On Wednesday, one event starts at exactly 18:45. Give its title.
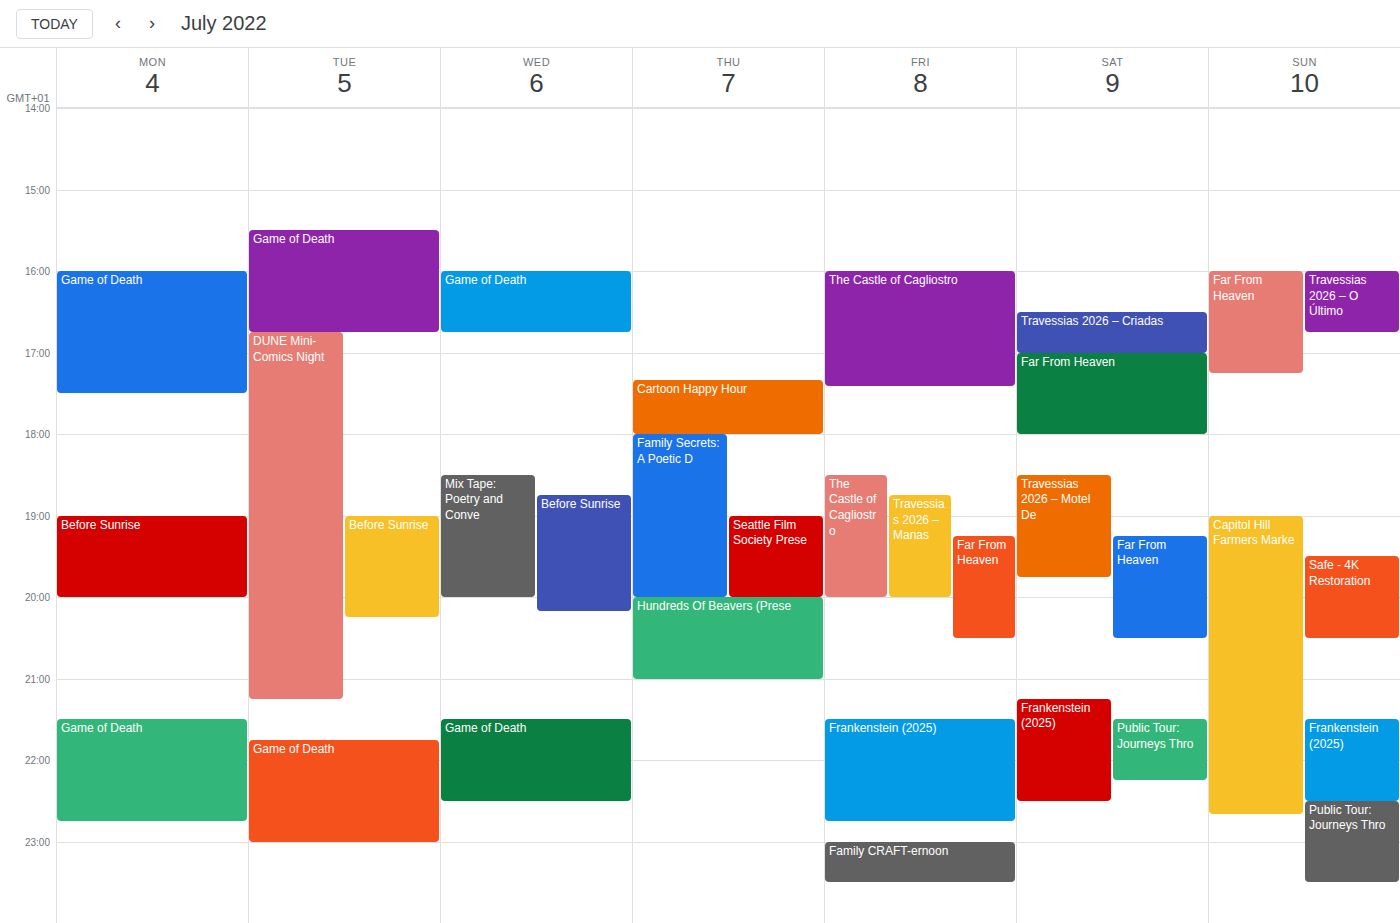
"Before Sunrise"